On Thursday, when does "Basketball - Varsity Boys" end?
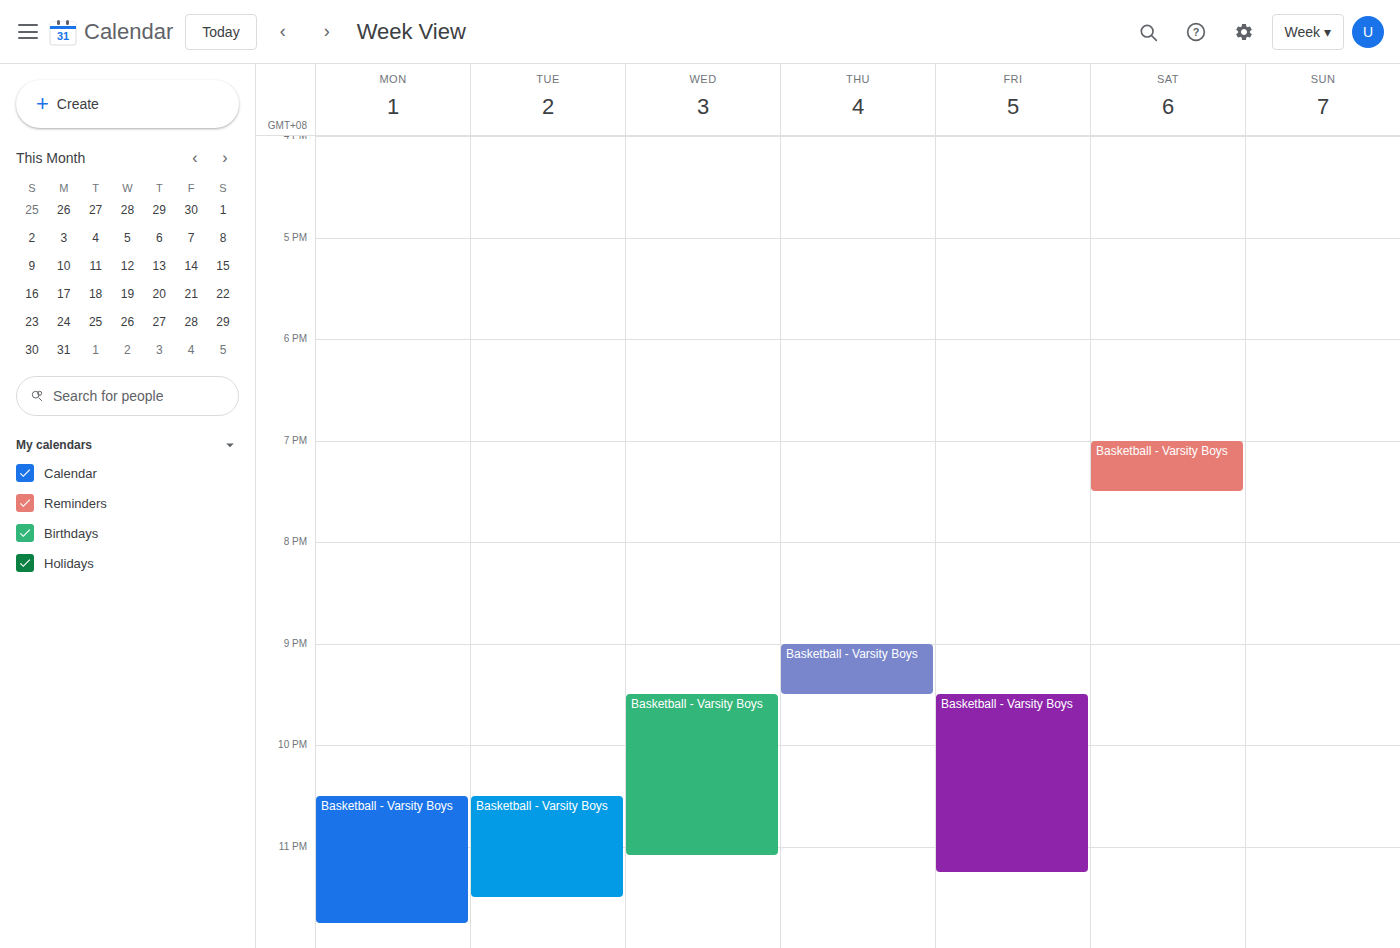
9:30 PM